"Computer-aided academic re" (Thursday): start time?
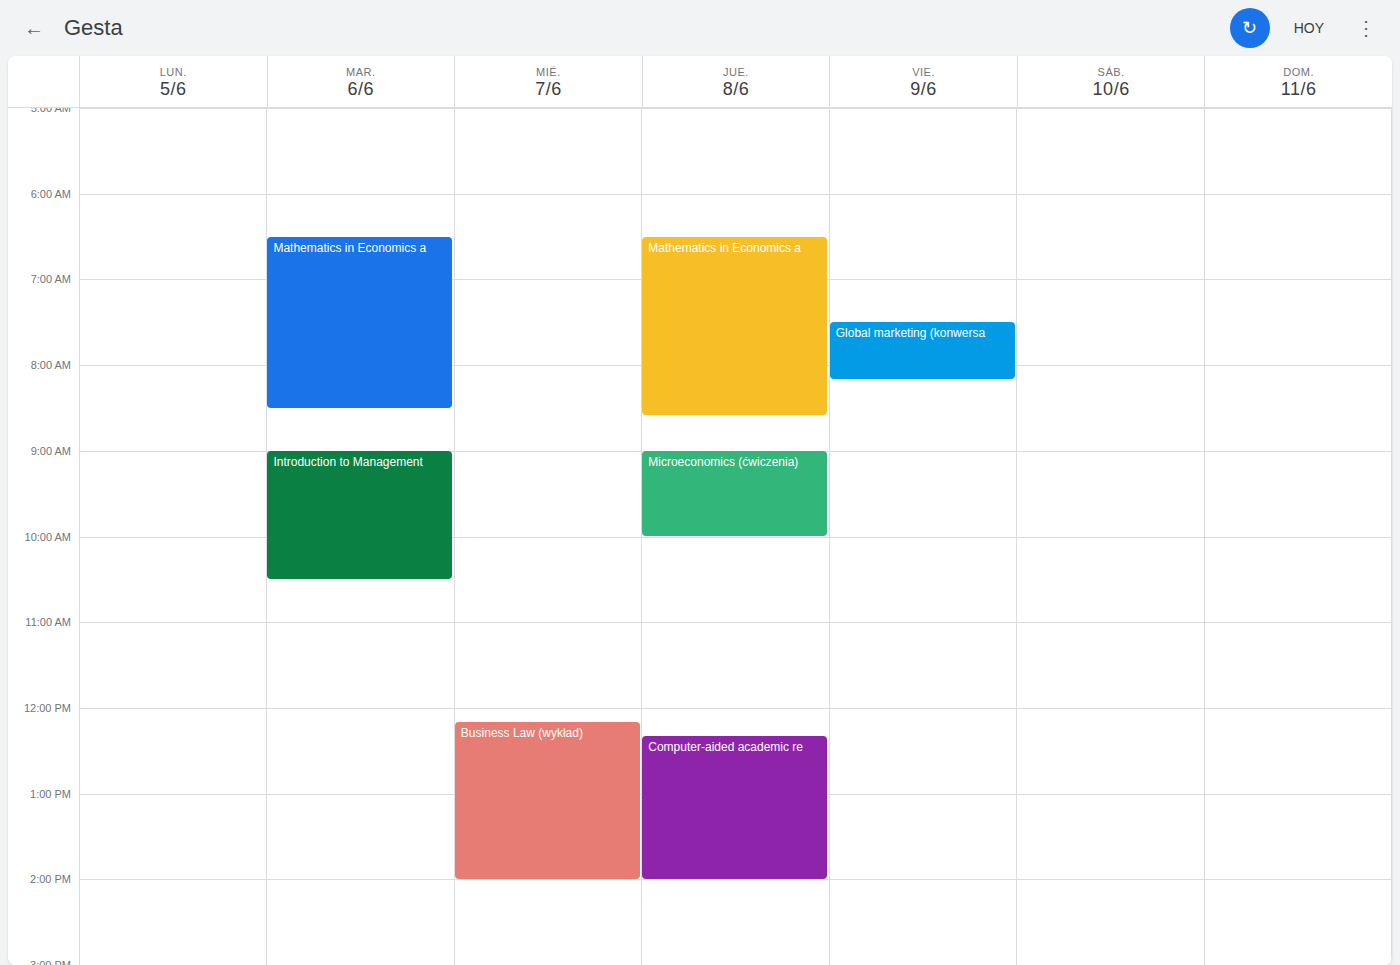
12:20 PM